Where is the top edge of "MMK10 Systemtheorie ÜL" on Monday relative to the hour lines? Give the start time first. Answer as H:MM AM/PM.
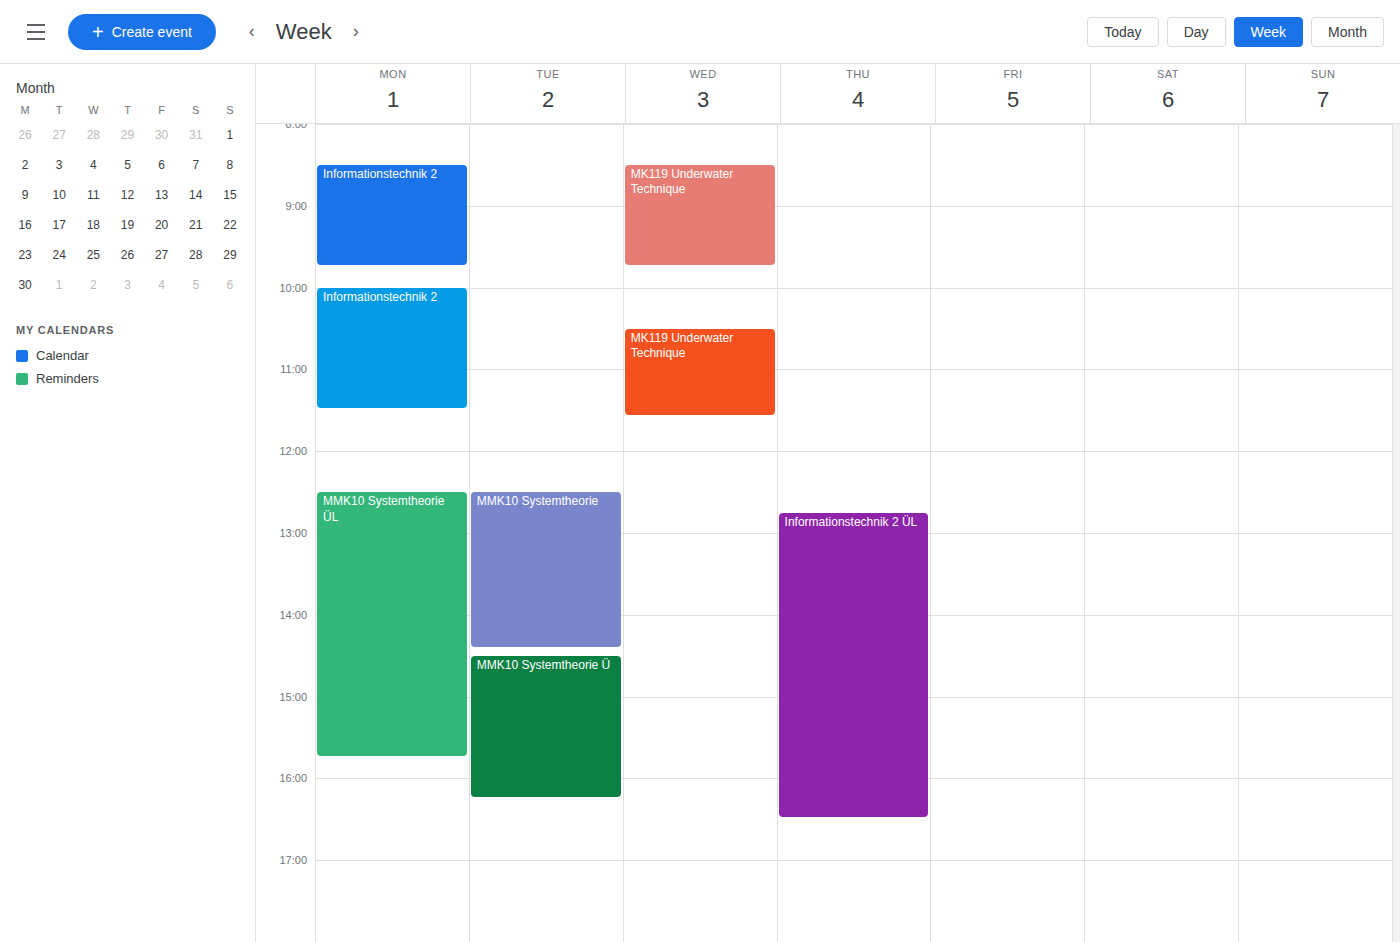
12:30 PM -- halfway between the 12 PM and 1 PM lines.